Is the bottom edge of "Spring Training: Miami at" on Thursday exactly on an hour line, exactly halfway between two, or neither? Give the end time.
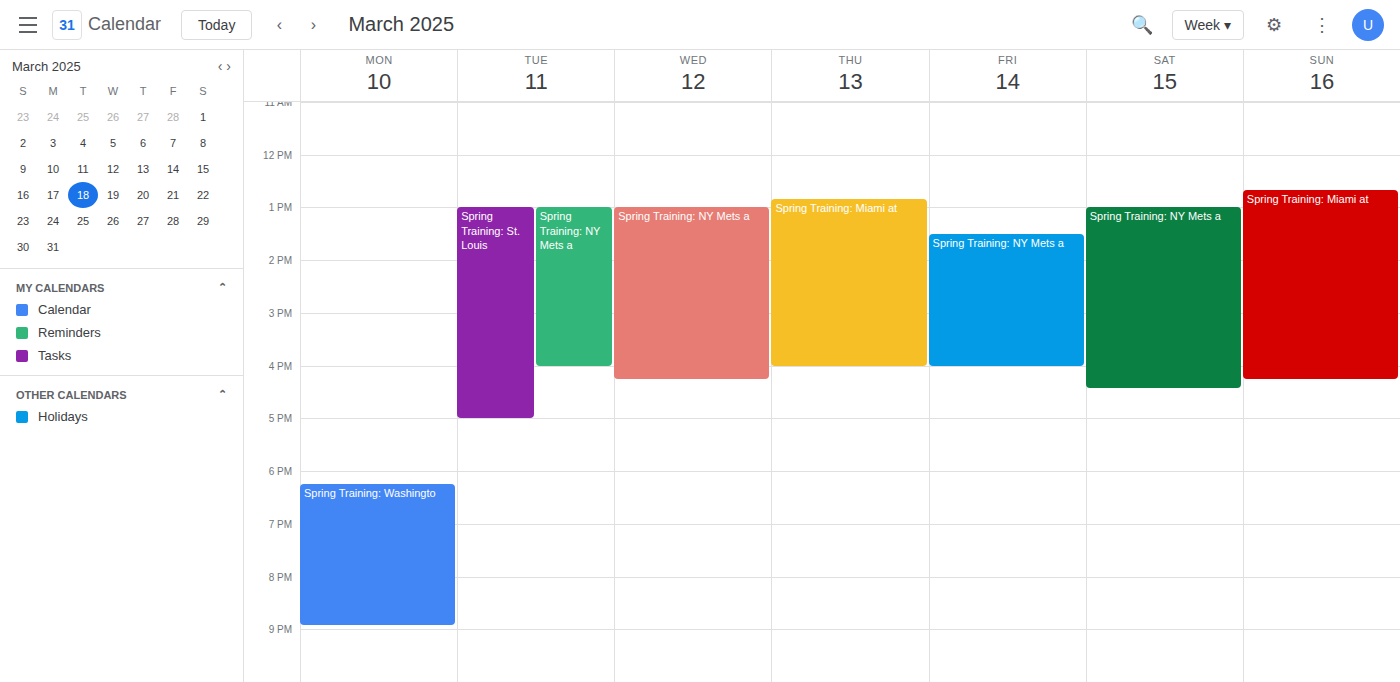
4:00 PM -- exactly on the 4 PM line.